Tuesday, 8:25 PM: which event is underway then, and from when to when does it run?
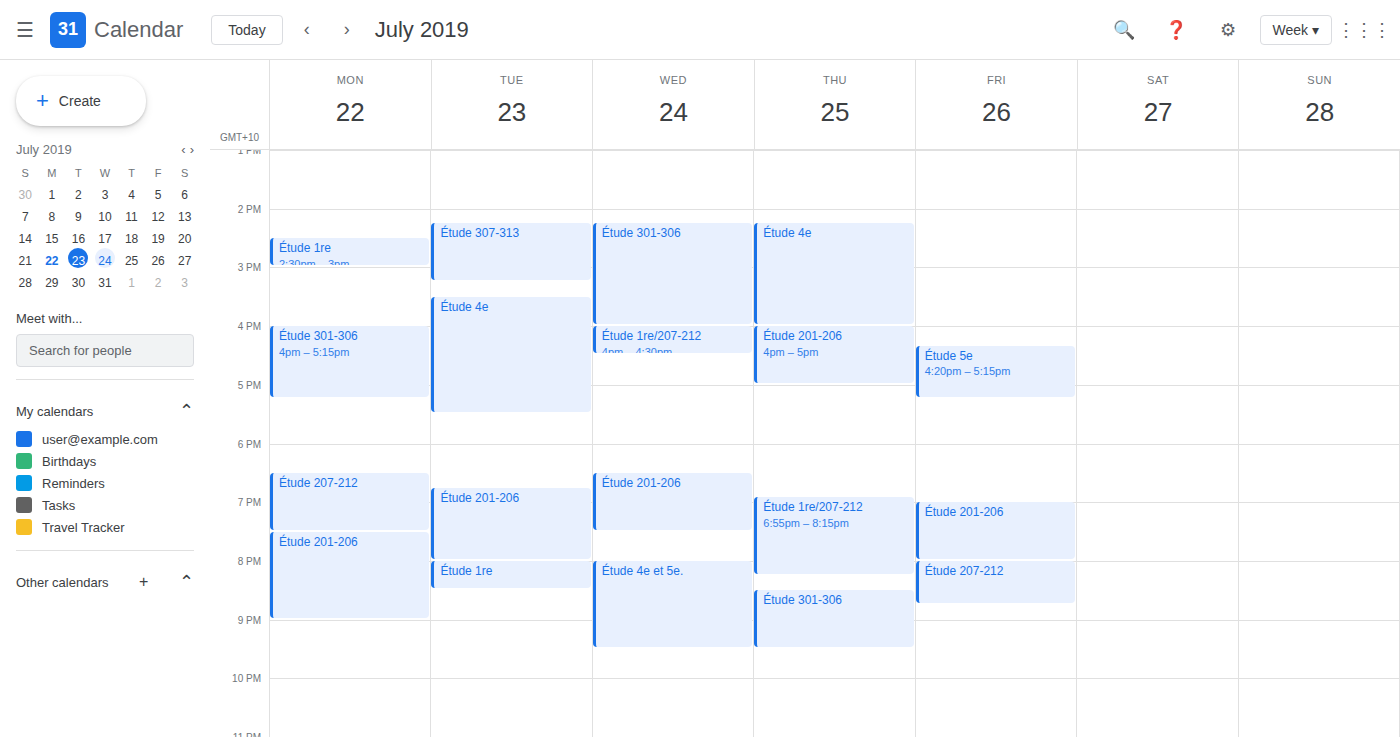
"Étude 1re", 8:00 PM to 8:30 PM